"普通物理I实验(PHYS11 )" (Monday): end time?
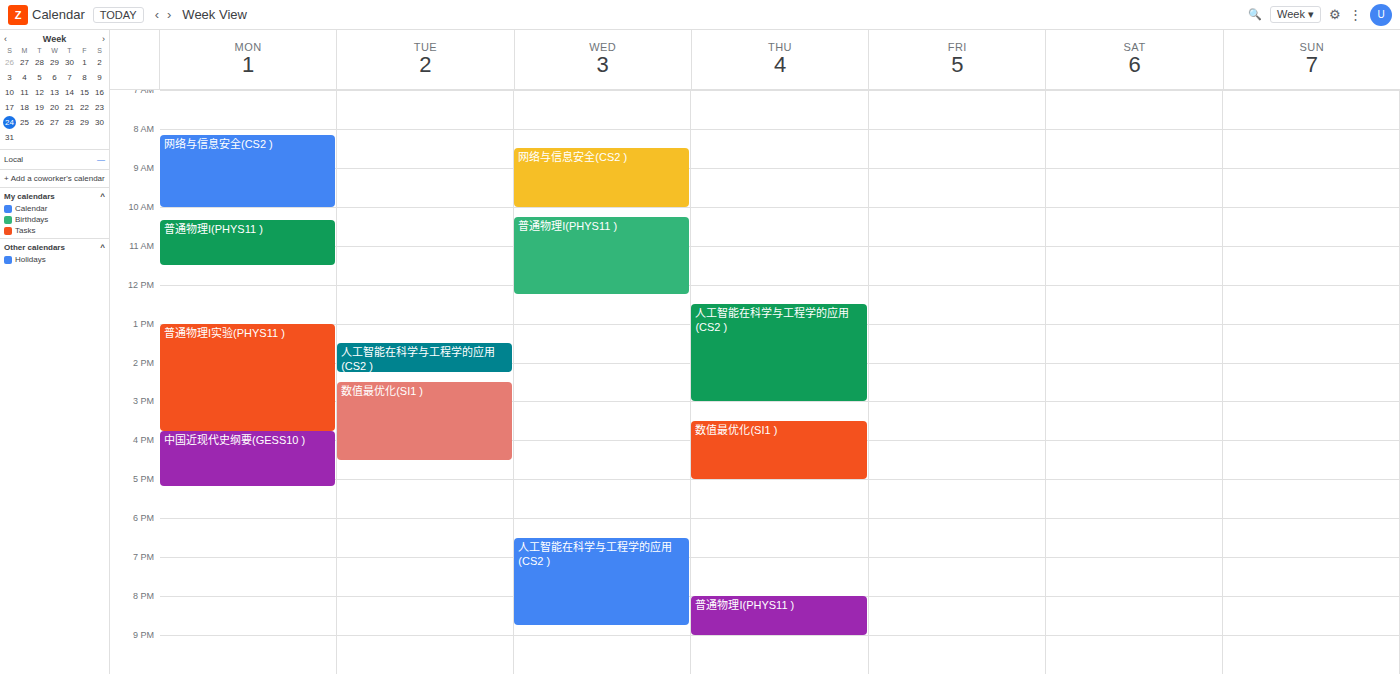
3:45 PM